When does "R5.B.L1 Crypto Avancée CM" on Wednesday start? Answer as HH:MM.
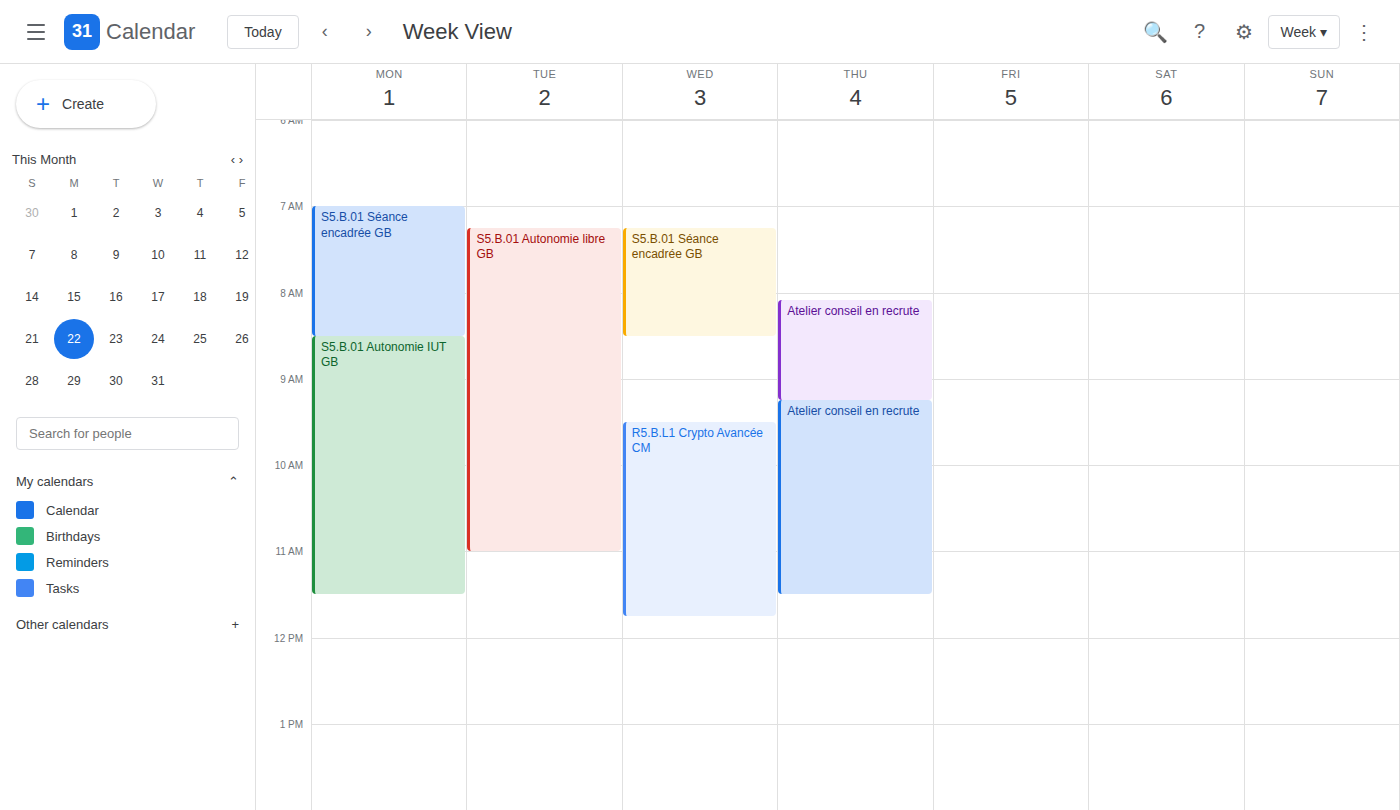
09:30